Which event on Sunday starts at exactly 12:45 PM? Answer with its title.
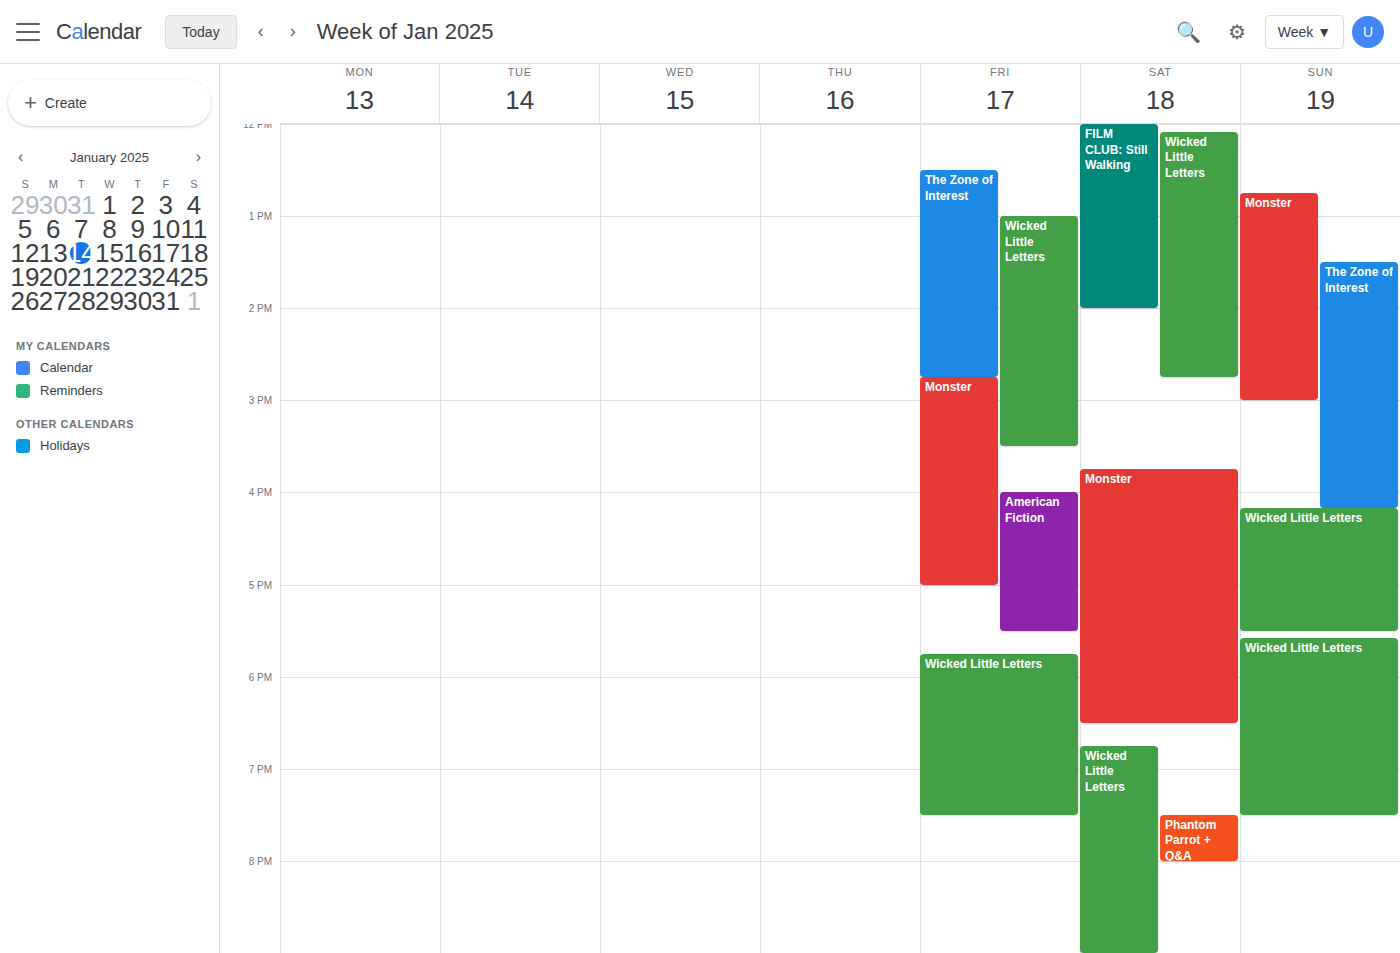
"Monster"